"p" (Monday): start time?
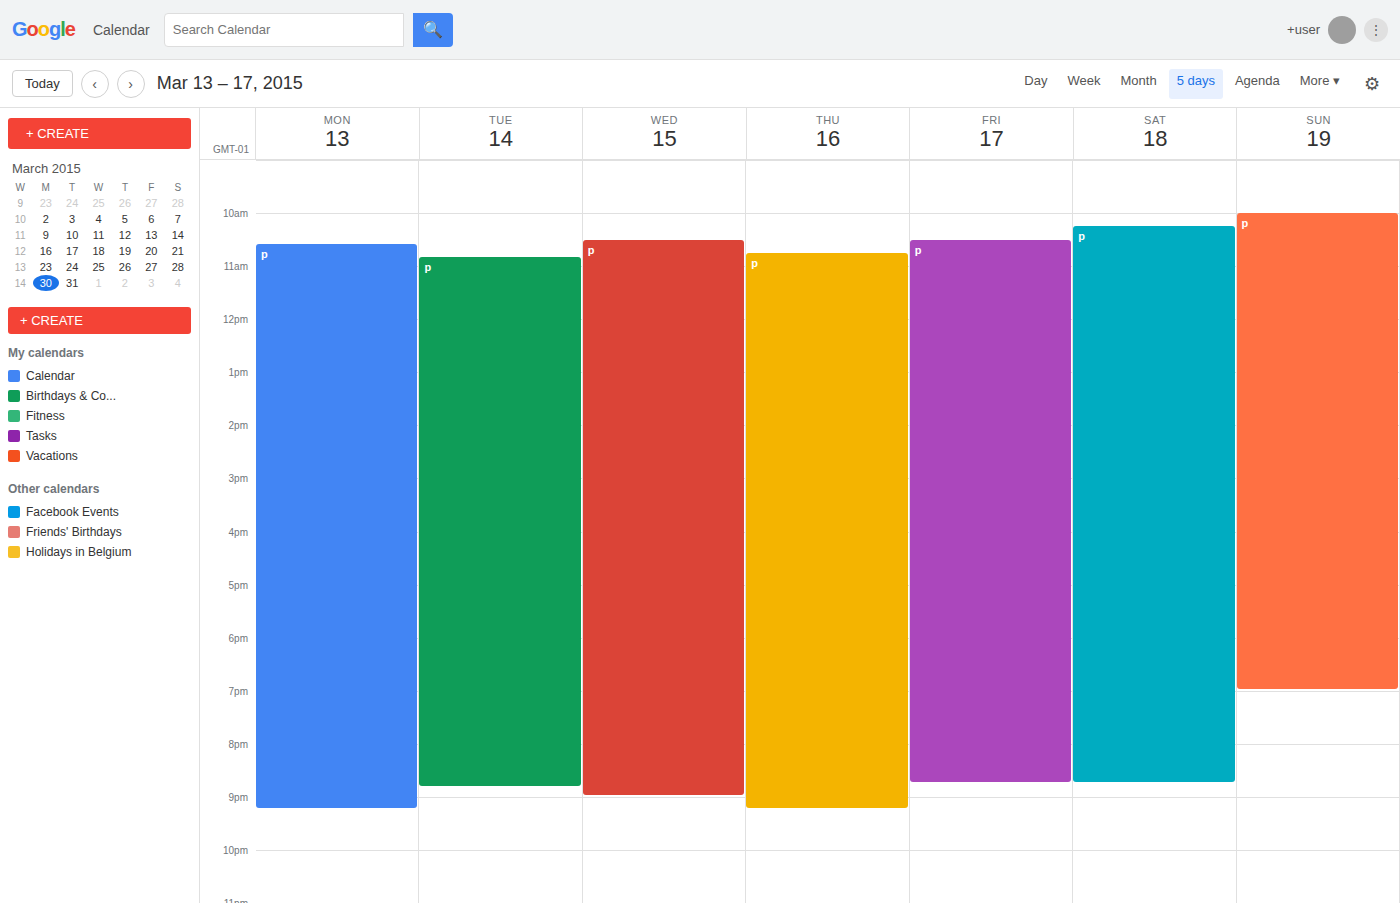
10:35 AM